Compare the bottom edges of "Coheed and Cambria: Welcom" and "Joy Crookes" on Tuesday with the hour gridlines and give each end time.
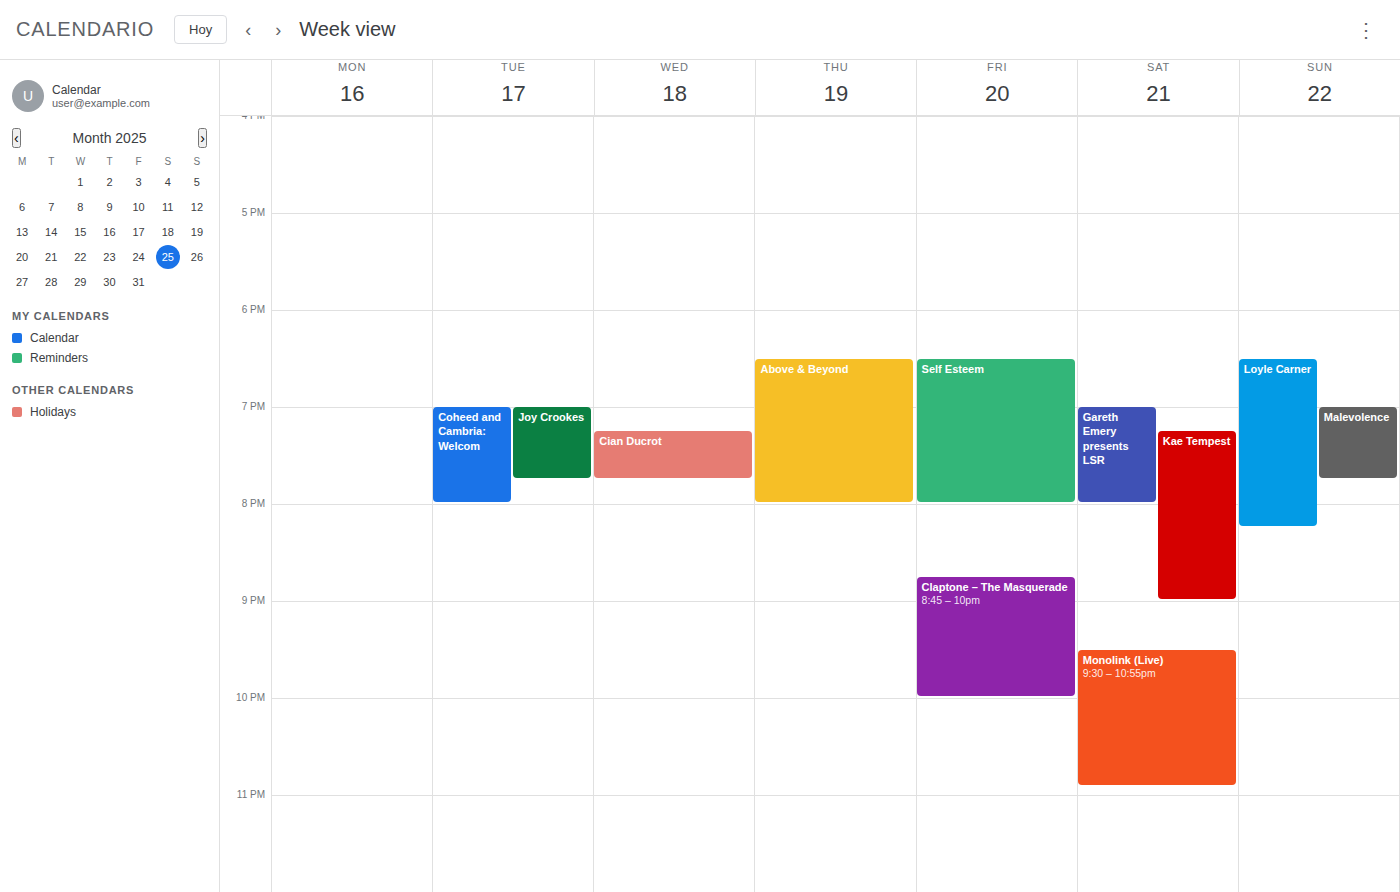
"Coheed and Cambria: Welcom": 20:00, exactly on the 20:00 line. "Joy Crookes": 19:45, neither: three quarters of the way from the 19:00 line to the 20:00 line.